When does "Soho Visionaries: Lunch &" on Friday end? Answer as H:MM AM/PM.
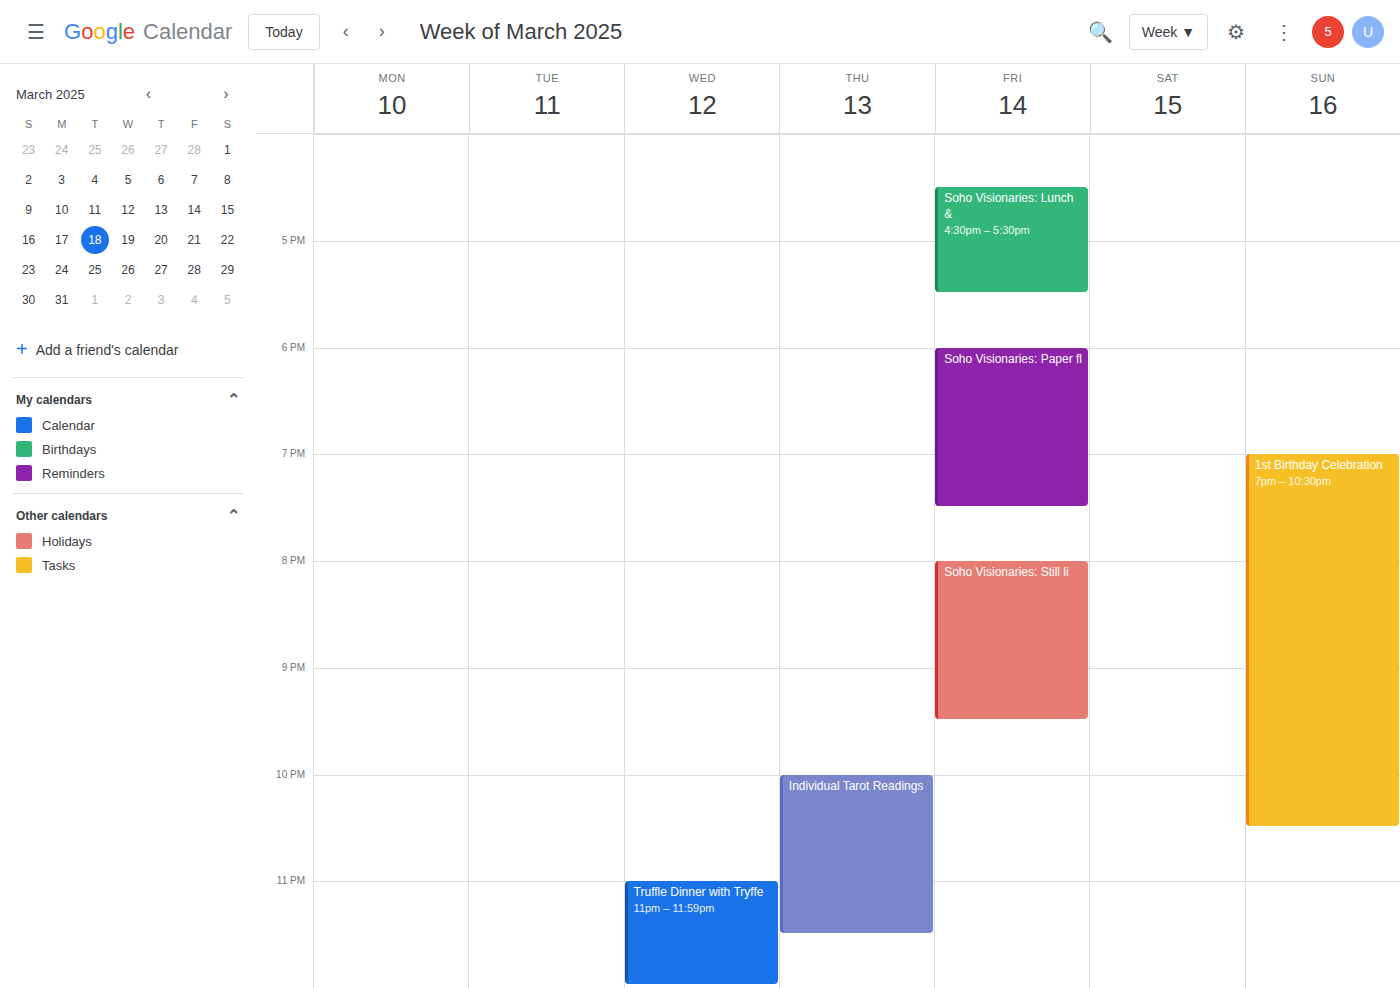
5:30 PM